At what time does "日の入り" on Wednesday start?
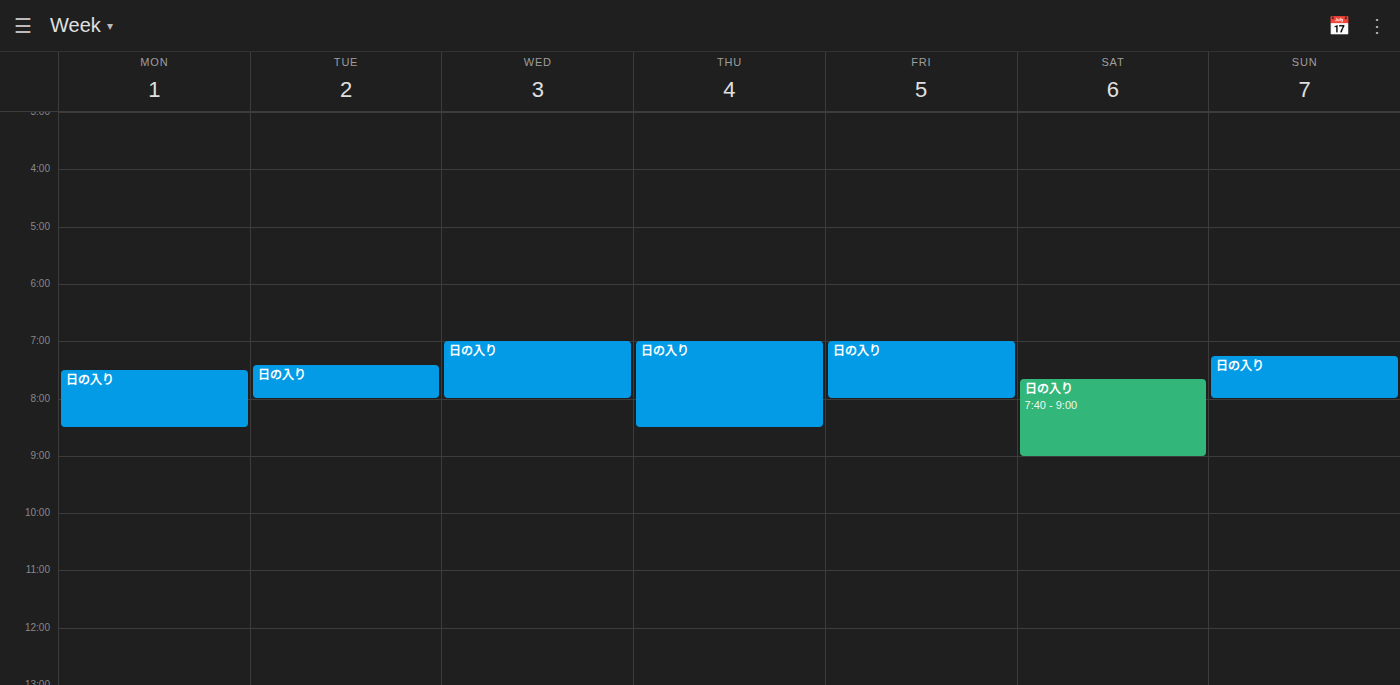
7:00 AM